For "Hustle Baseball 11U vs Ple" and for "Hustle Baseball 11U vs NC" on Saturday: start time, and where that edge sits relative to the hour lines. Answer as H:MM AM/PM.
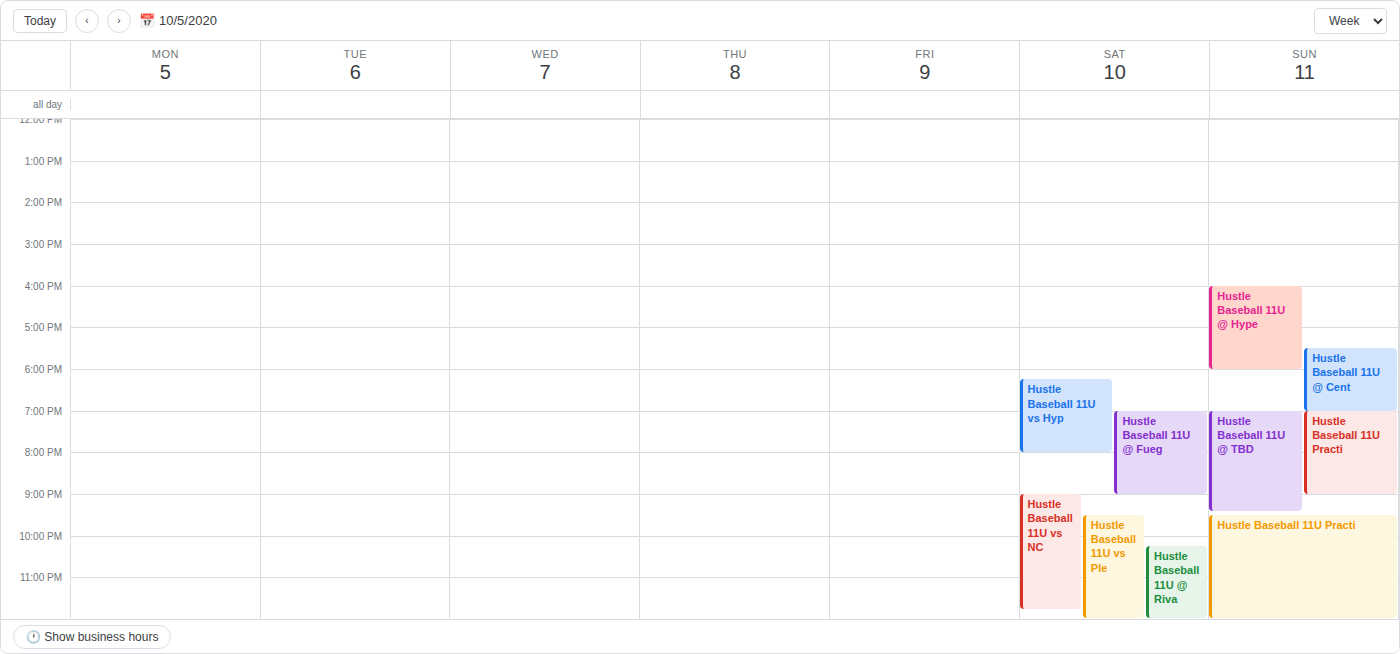
"Hustle Baseball 11U vs Ple": 9:30 PM, halfway between the 9 PM and 10 PM lines. "Hustle Baseball 11U vs NC": 9:00 PM, exactly on the 9 PM line.